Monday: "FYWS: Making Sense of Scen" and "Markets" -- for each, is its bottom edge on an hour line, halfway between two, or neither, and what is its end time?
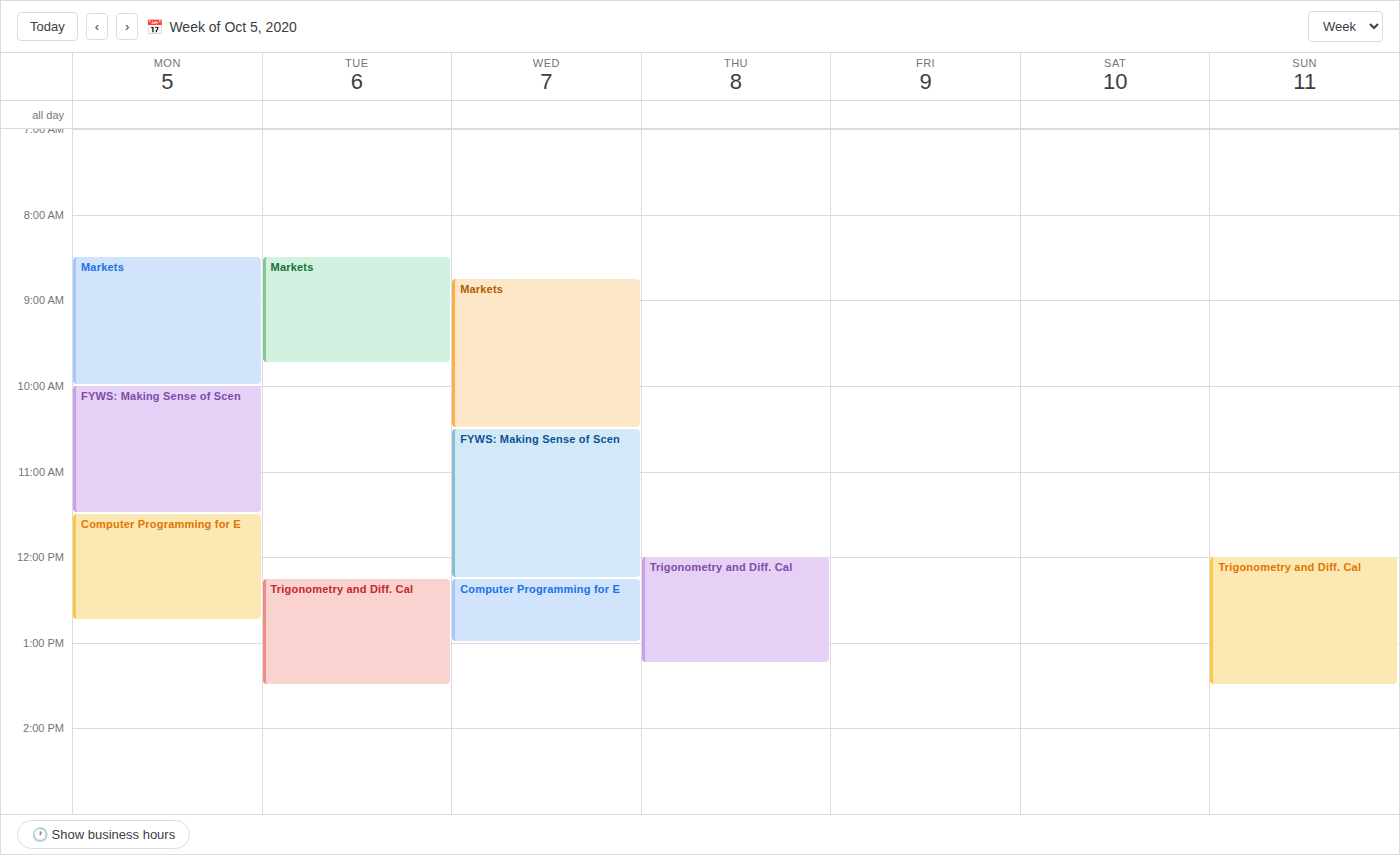
"FYWS: Making Sense of Scen": 11:30 AM, halfway between the 11 AM and 12 PM lines. "Markets": 10:00 AM, exactly on the 10 AM line.